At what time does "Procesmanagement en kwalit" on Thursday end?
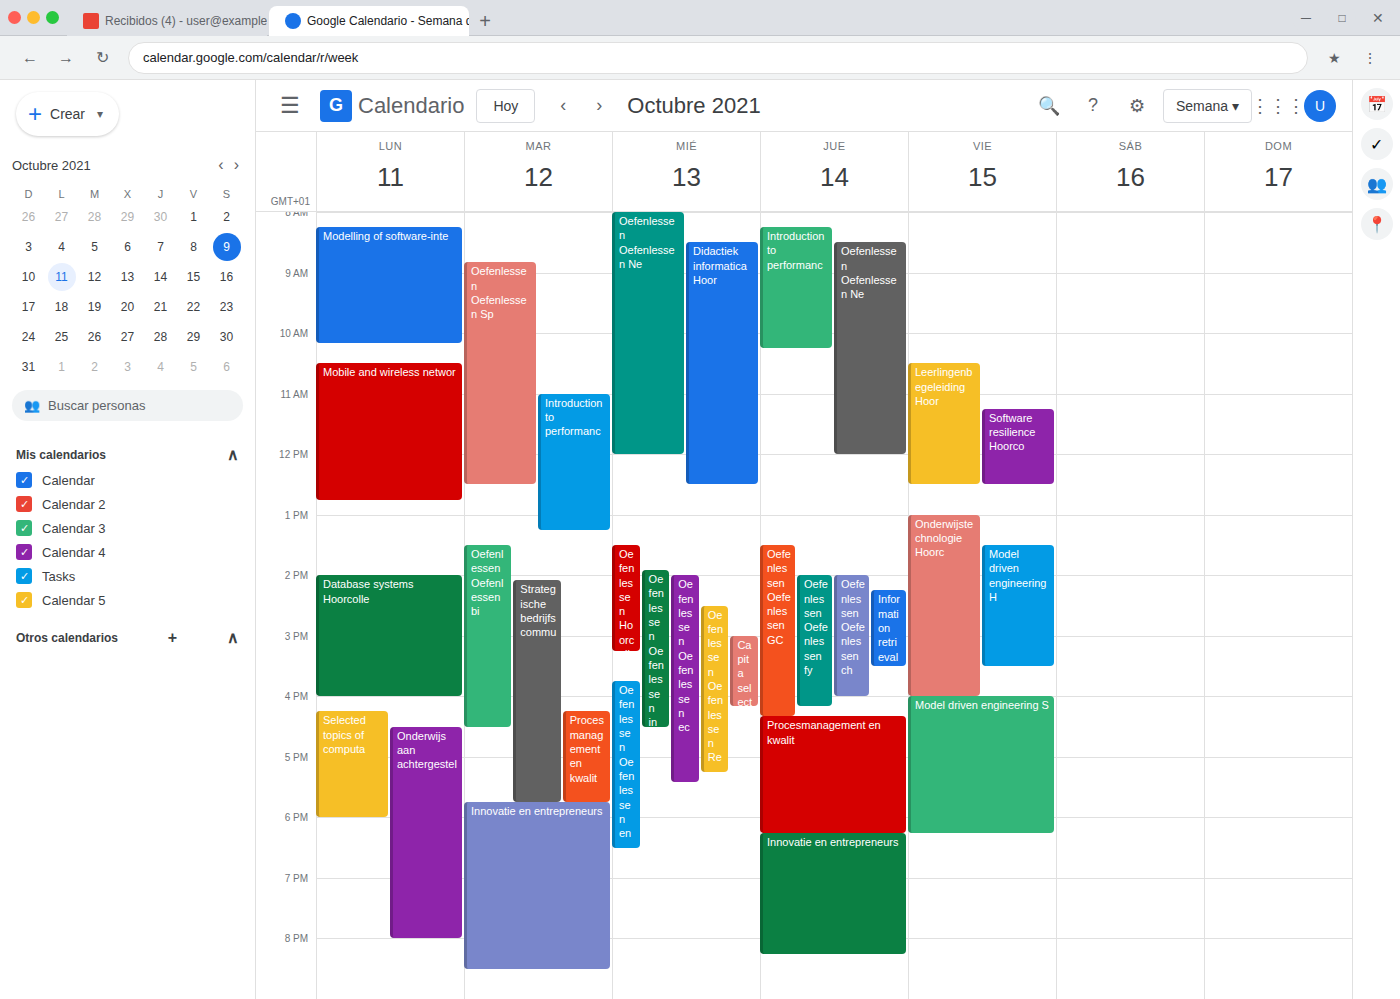
6:15 PM